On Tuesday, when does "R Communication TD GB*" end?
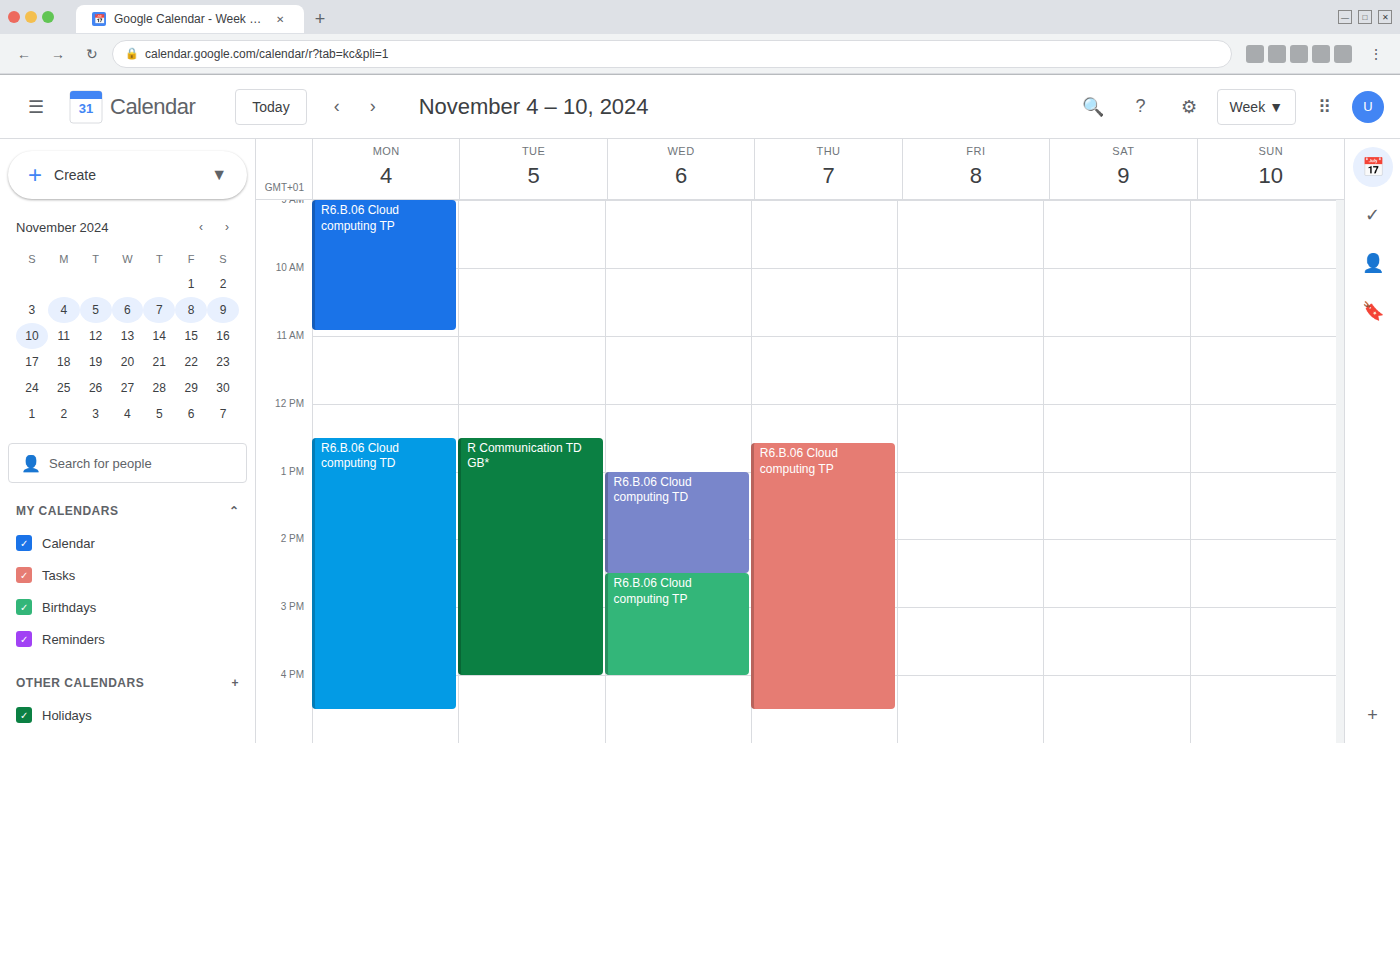
4:00 PM